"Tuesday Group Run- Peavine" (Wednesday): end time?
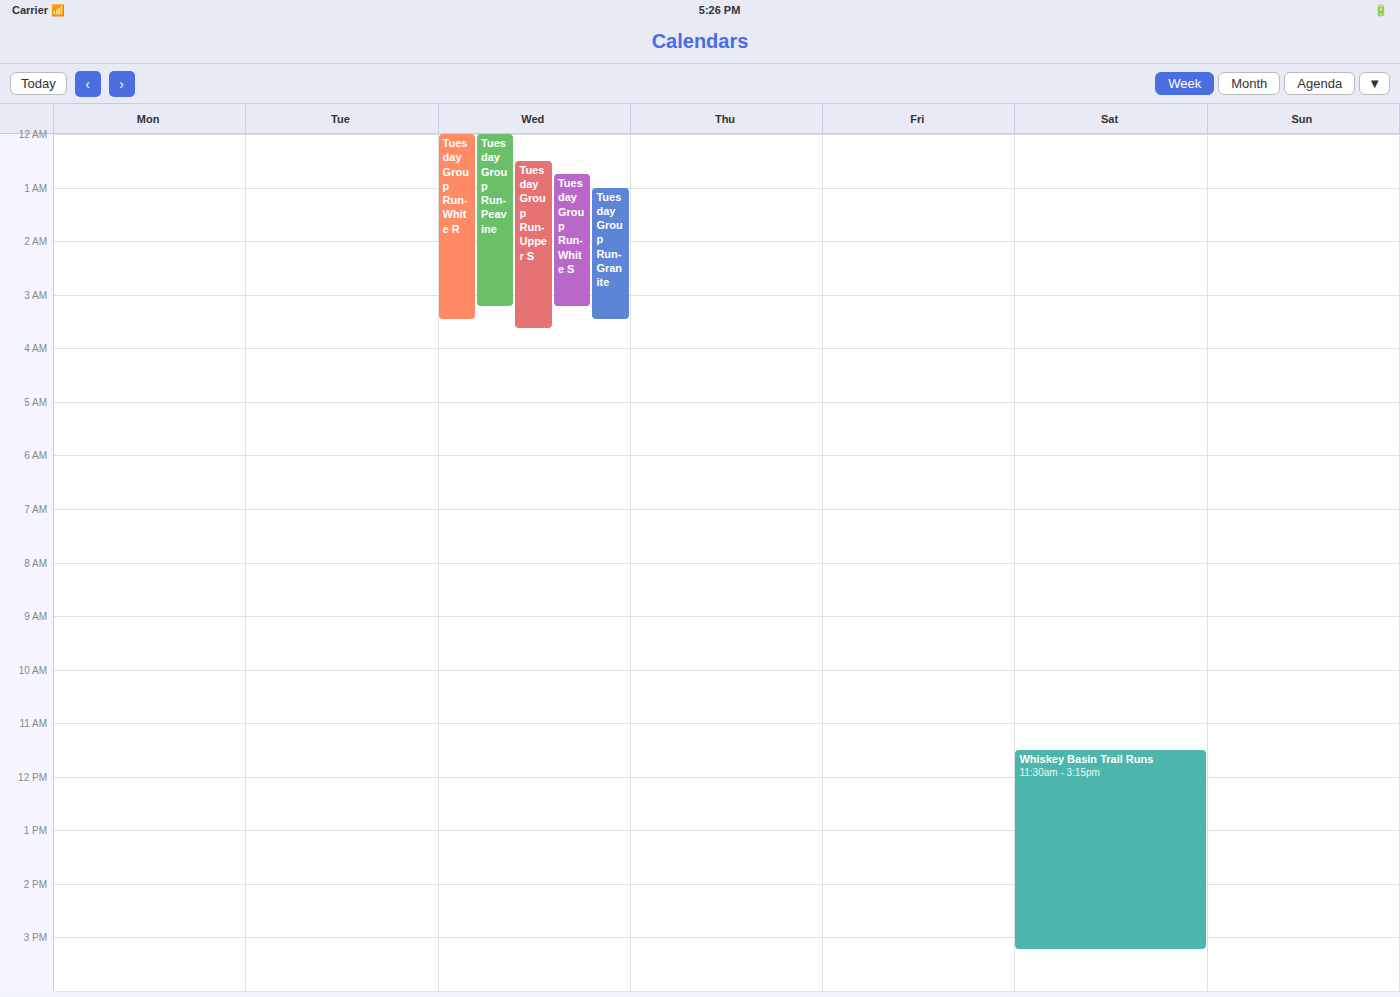
3:15 AM